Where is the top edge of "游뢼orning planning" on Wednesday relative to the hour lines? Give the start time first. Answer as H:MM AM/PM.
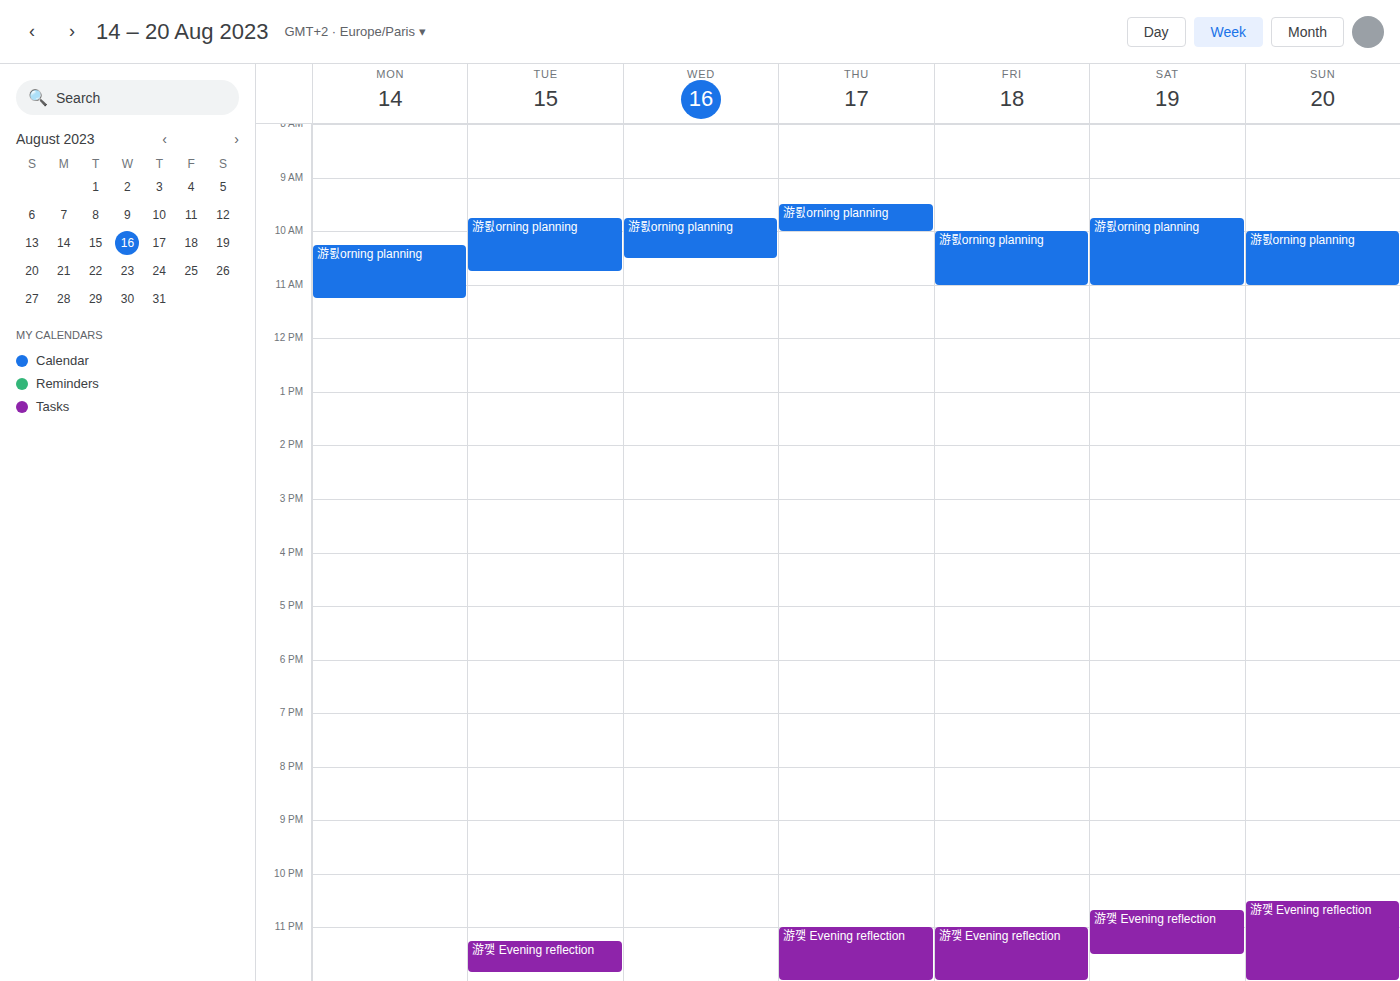
9:45 AM -- neither: three quarters of the way from the 9 AM line to the 10 AM line.